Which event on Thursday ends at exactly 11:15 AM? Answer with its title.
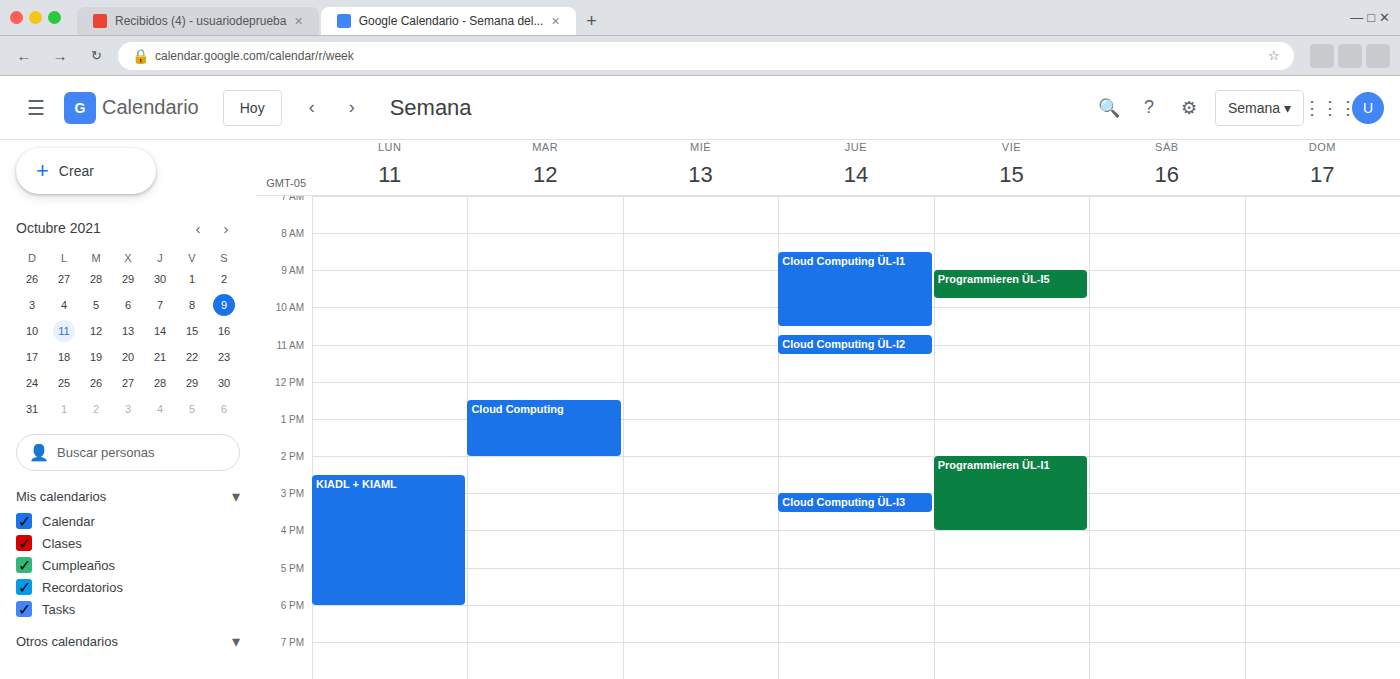
"Cloud Computing ÜL-I2"